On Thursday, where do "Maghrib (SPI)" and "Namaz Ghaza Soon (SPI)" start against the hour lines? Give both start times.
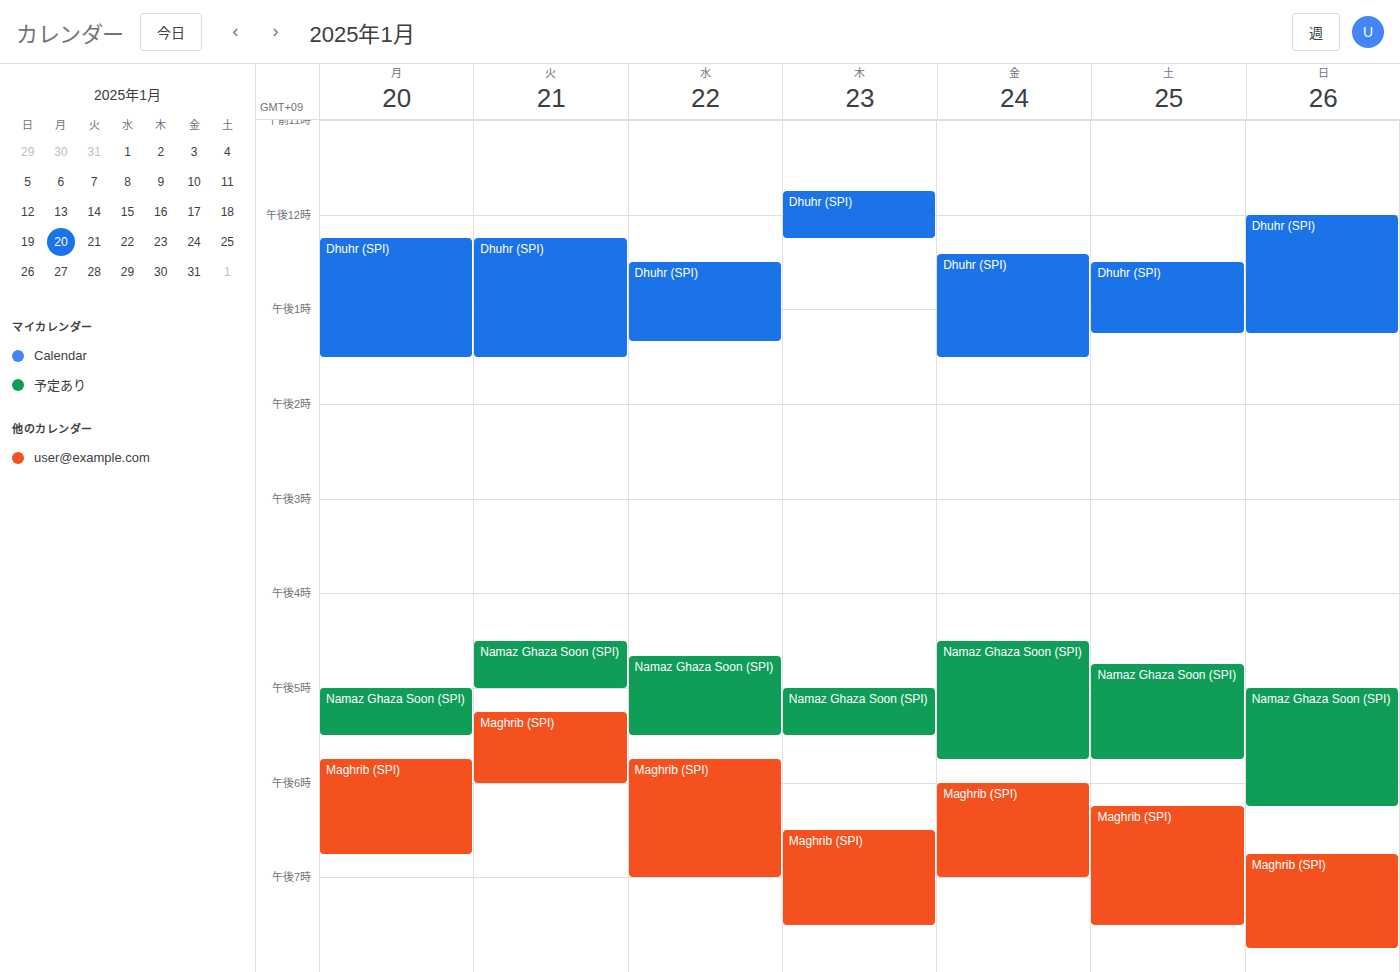
"Maghrib (SPI)": 6:30 PM, halfway between the 6 PM and 7 PM lines. "Namaz Ghaza Soon (SPI)": 5:00 PM, exactly on the 5 PM line.